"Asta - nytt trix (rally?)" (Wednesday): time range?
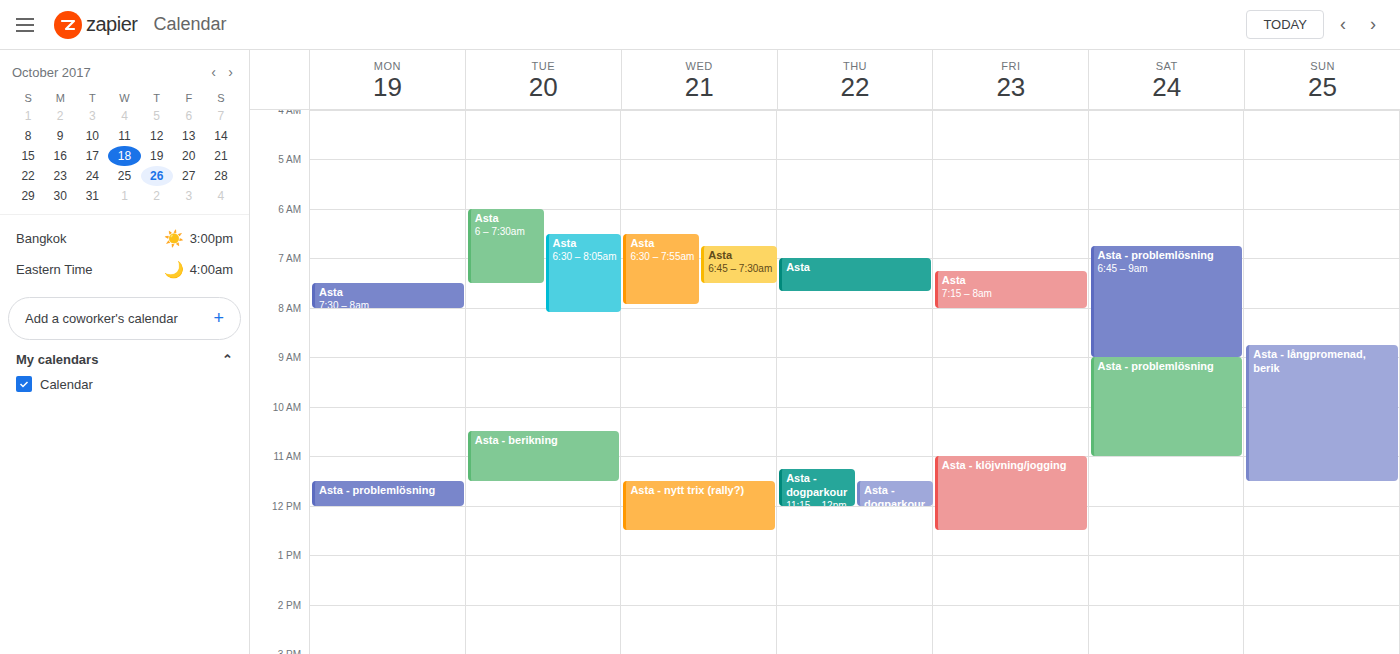
11:30 AM to 12:30 PM